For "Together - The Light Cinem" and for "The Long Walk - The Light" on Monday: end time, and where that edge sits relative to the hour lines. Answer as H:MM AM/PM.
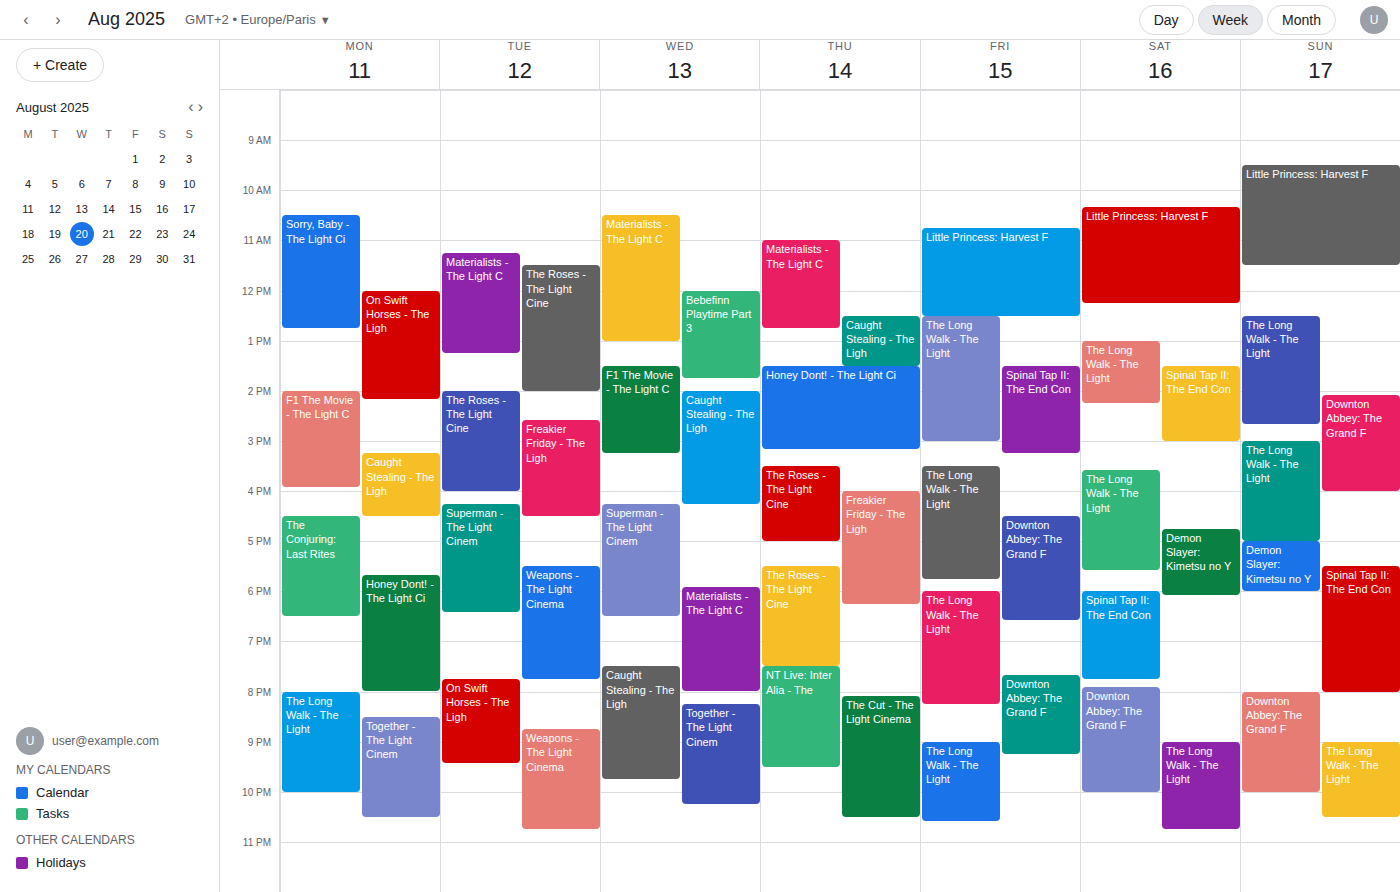
"Together - The Light Cinem": 10:30 PM, halfway between the 10 PM and 11 PM lines. "The Long Walk - The Light": 10:00 PM, exactly on the 10 PM line.